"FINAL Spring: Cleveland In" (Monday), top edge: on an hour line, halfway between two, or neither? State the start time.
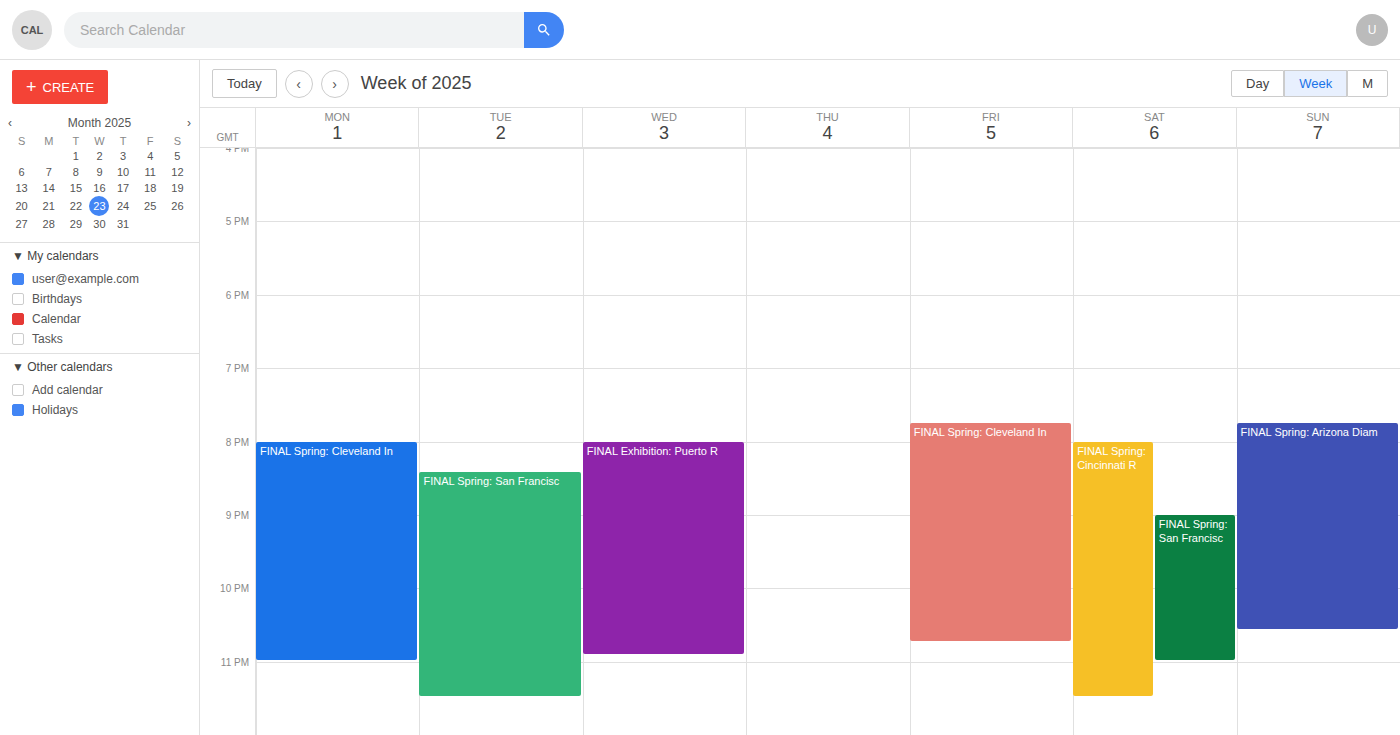
8:00 PM -- exactly on the 8 PM line.